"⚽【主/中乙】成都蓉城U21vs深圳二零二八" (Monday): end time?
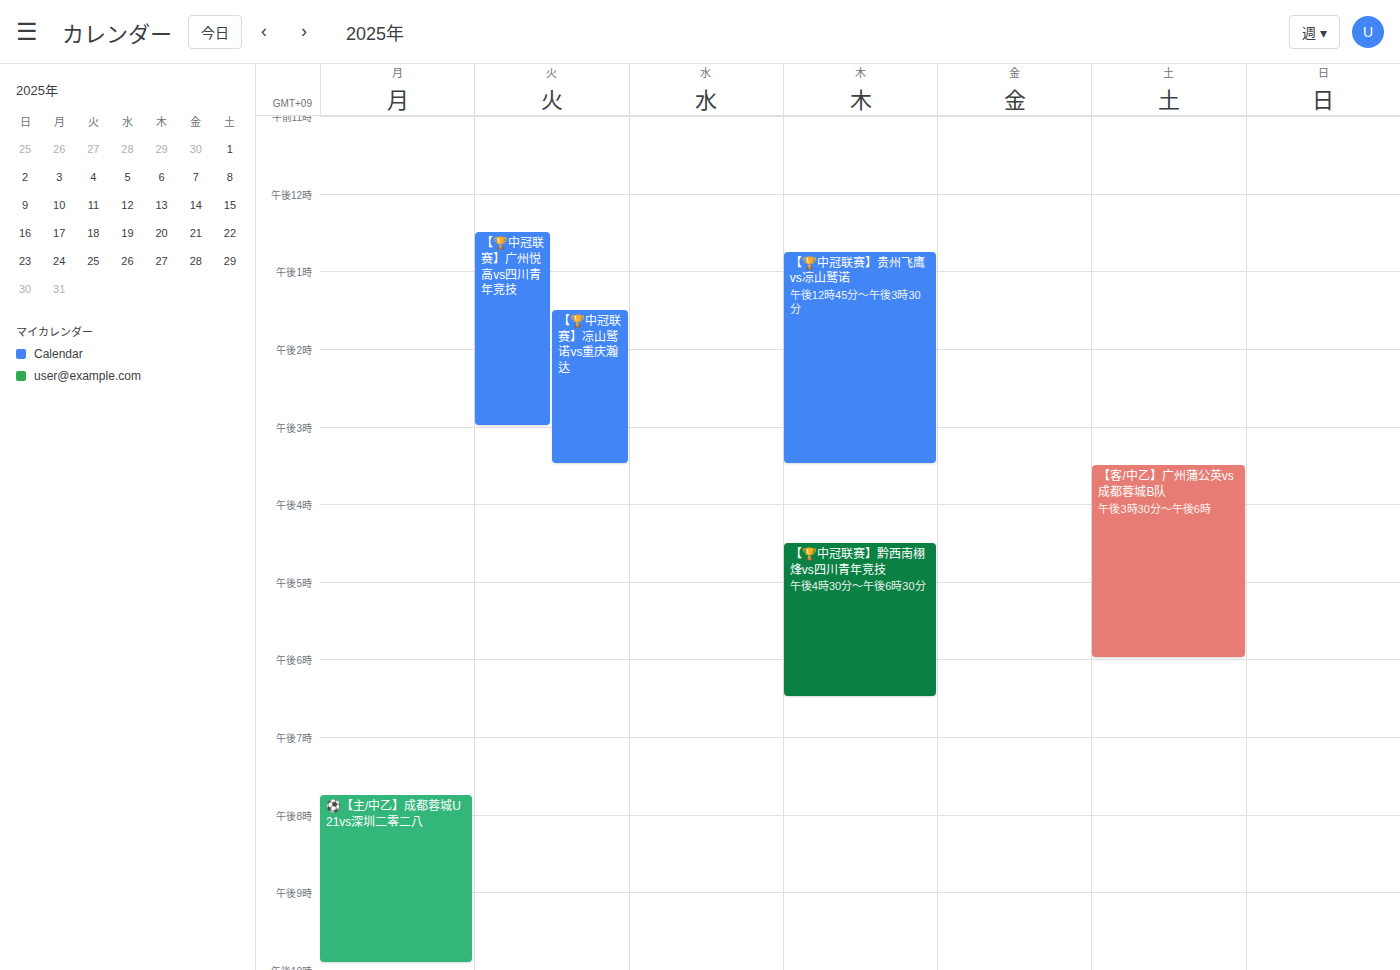
9:55 PM